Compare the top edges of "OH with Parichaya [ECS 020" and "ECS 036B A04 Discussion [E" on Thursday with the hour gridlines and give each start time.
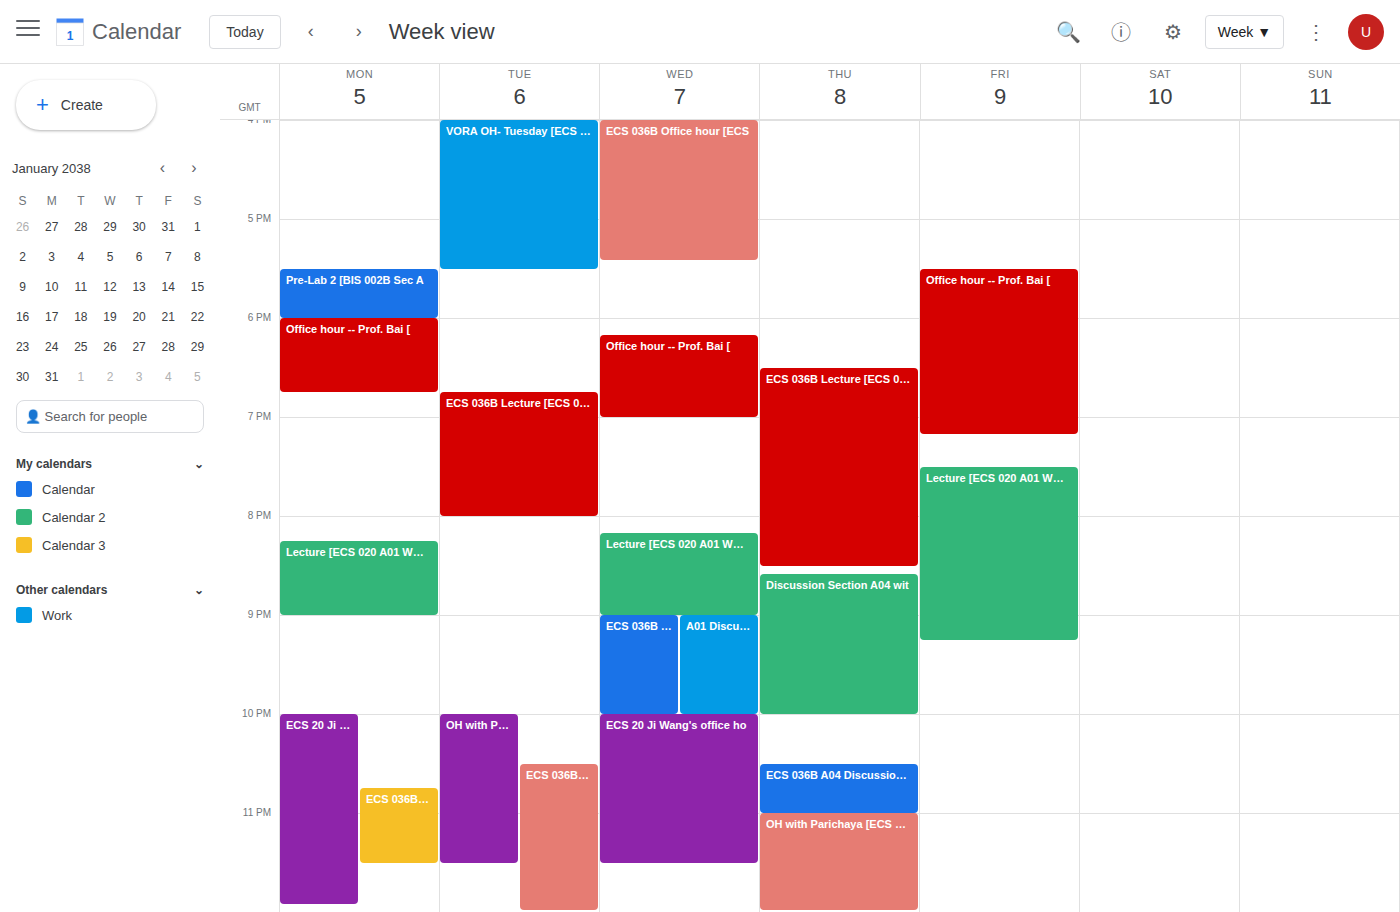
"OH with Parichaya [ECS 020": 11:00 PM, exactly on the 11 PM line. "ECS 036B A04 Discussion [E": 10:30 PM, halfway between the 10 PM and 11 PM lines.